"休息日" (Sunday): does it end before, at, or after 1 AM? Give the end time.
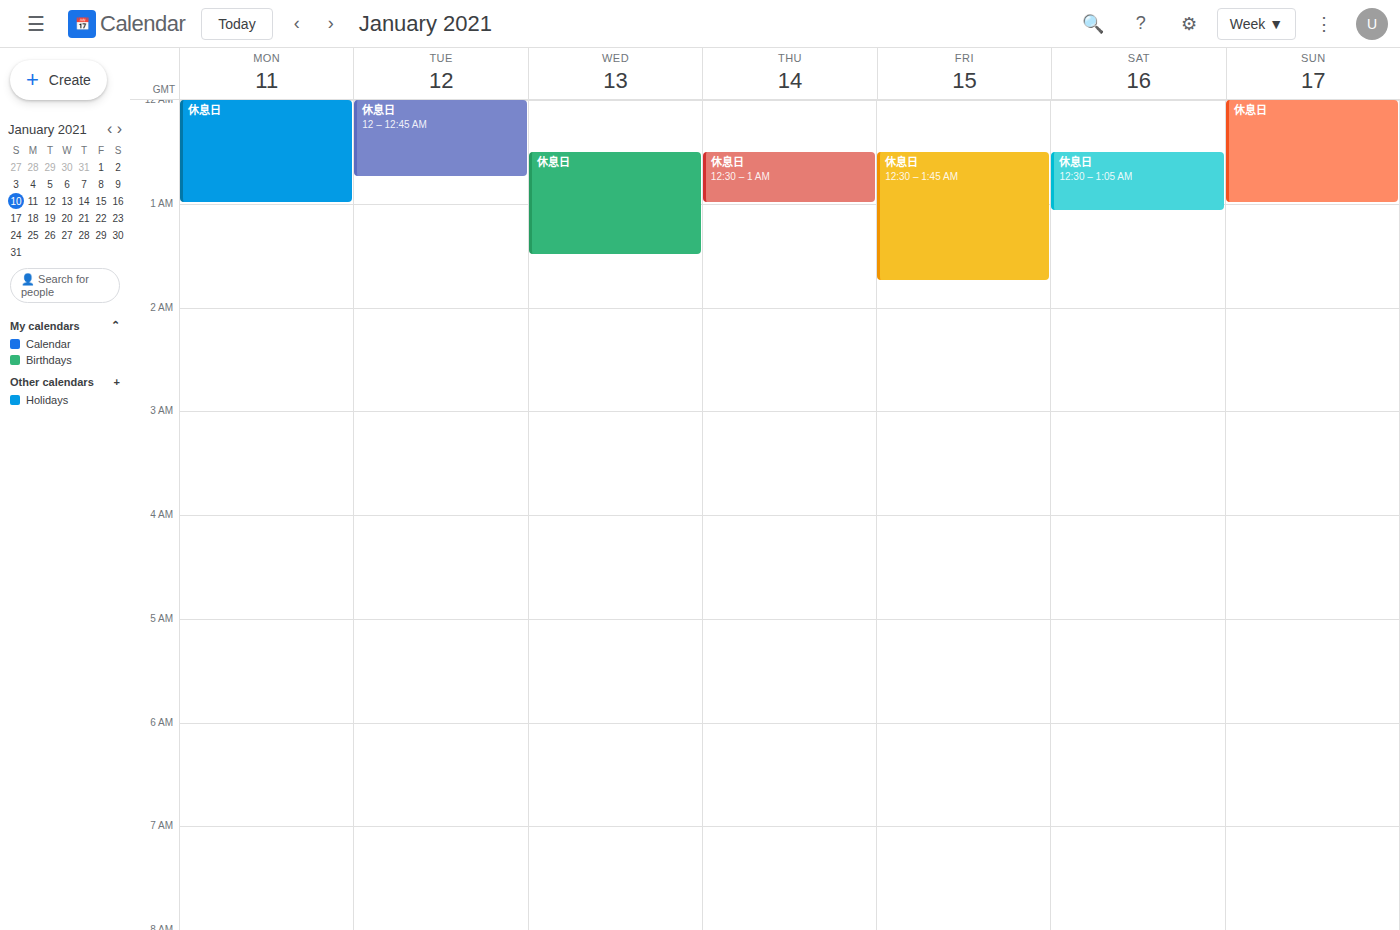
1:00 AM -- exactly at 1 AM, on the 1 AM line.